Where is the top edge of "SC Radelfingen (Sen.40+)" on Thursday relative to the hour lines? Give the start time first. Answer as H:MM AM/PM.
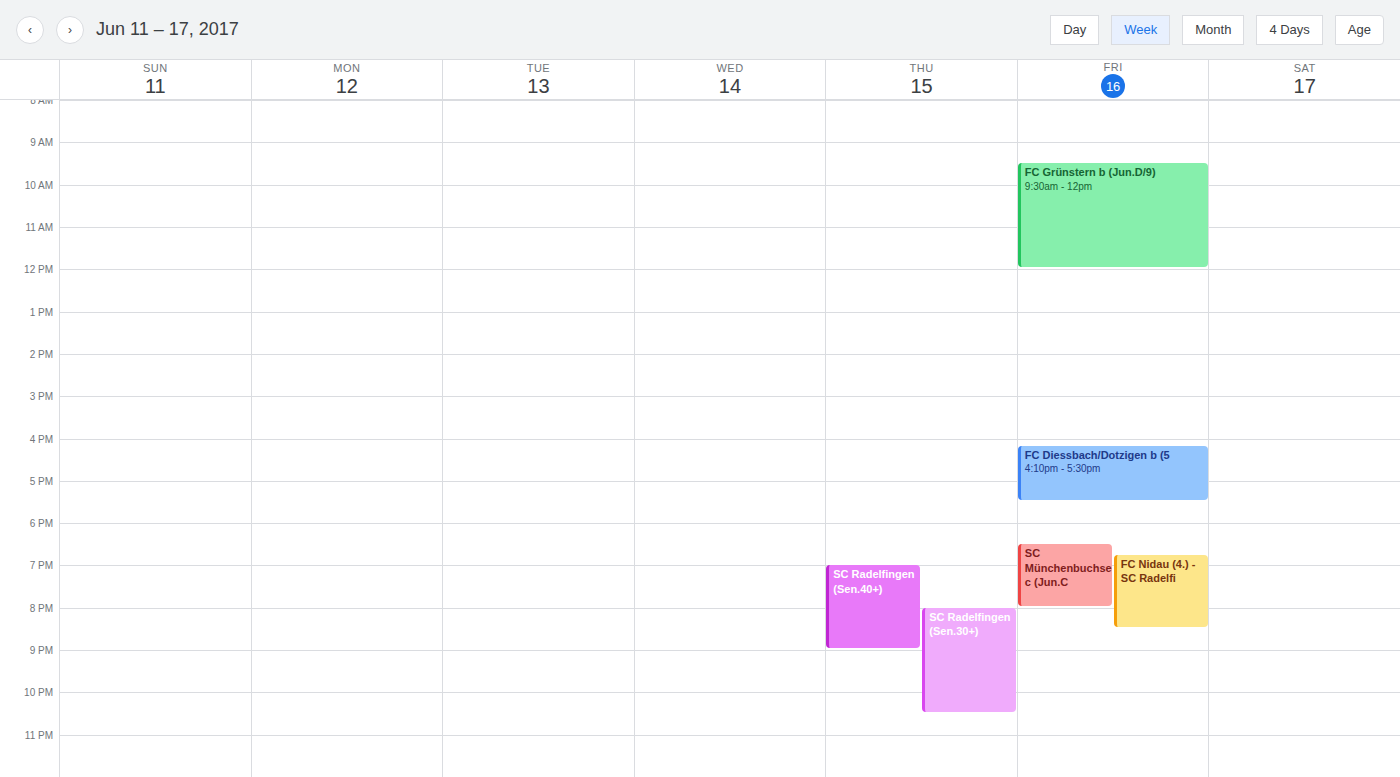
7:00 PM -- exactly on the 7 PM line.